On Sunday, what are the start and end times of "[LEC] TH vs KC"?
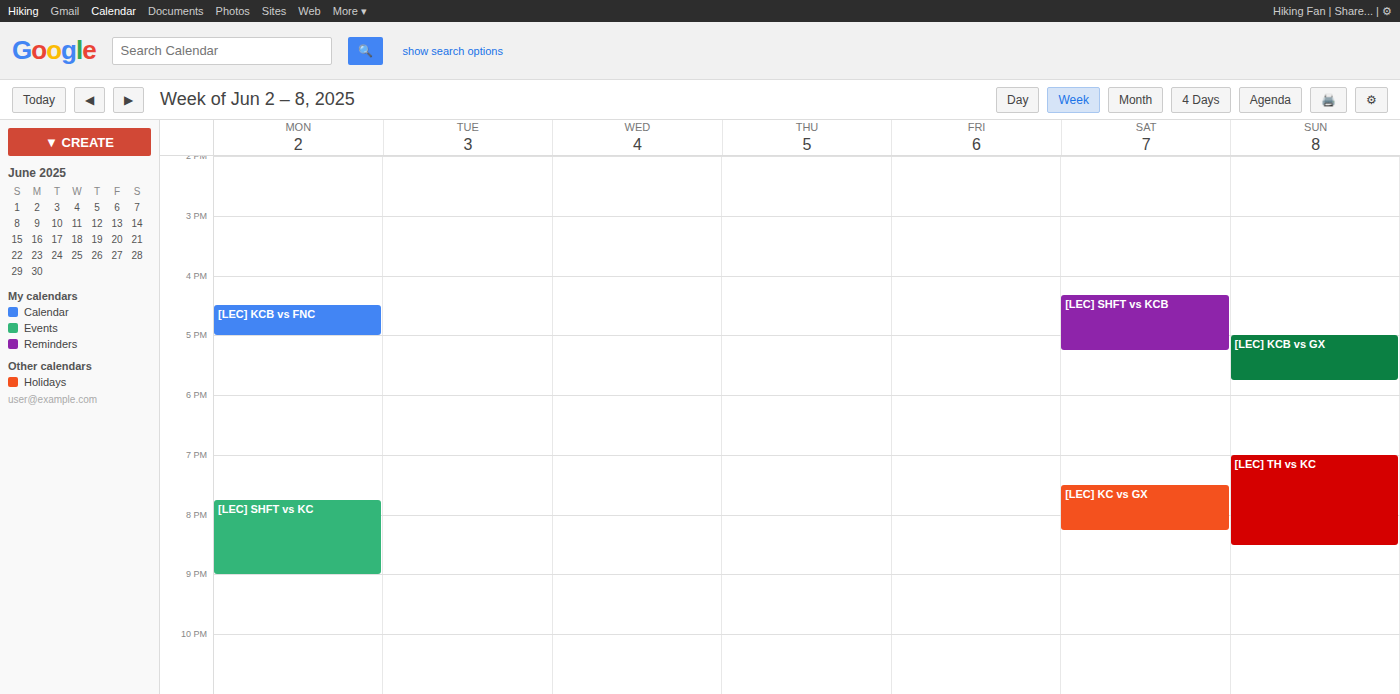
7:00 PM to 8:30 PM